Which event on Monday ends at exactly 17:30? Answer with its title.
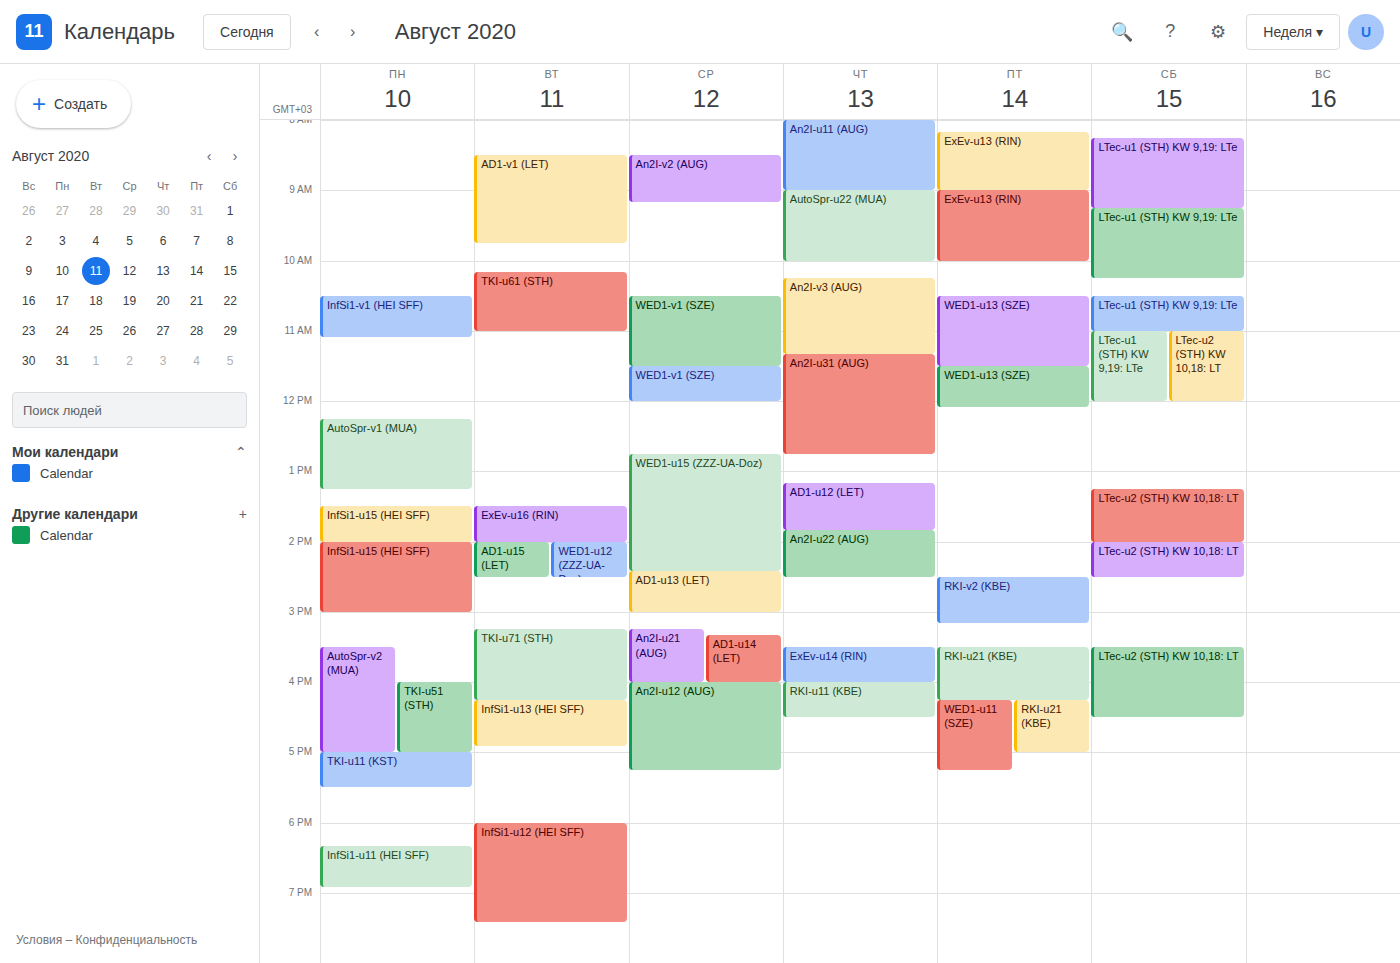
"TKI-u11 (KST)"